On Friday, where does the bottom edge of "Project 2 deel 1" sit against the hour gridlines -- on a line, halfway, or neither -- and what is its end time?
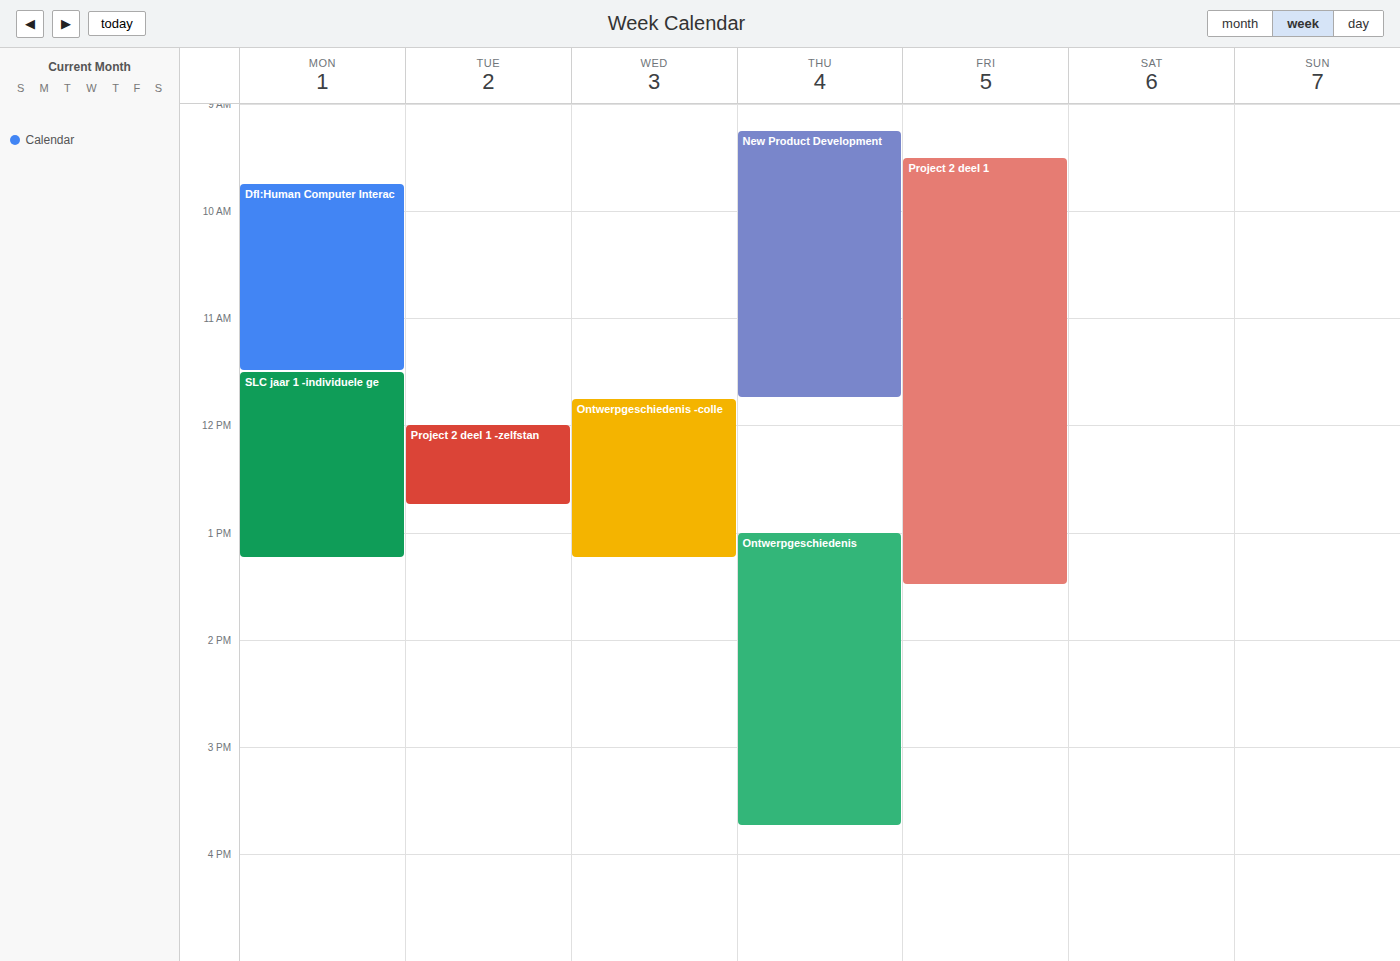
1:30 PM -- halfway between the 1 PM and 2 PM lines.